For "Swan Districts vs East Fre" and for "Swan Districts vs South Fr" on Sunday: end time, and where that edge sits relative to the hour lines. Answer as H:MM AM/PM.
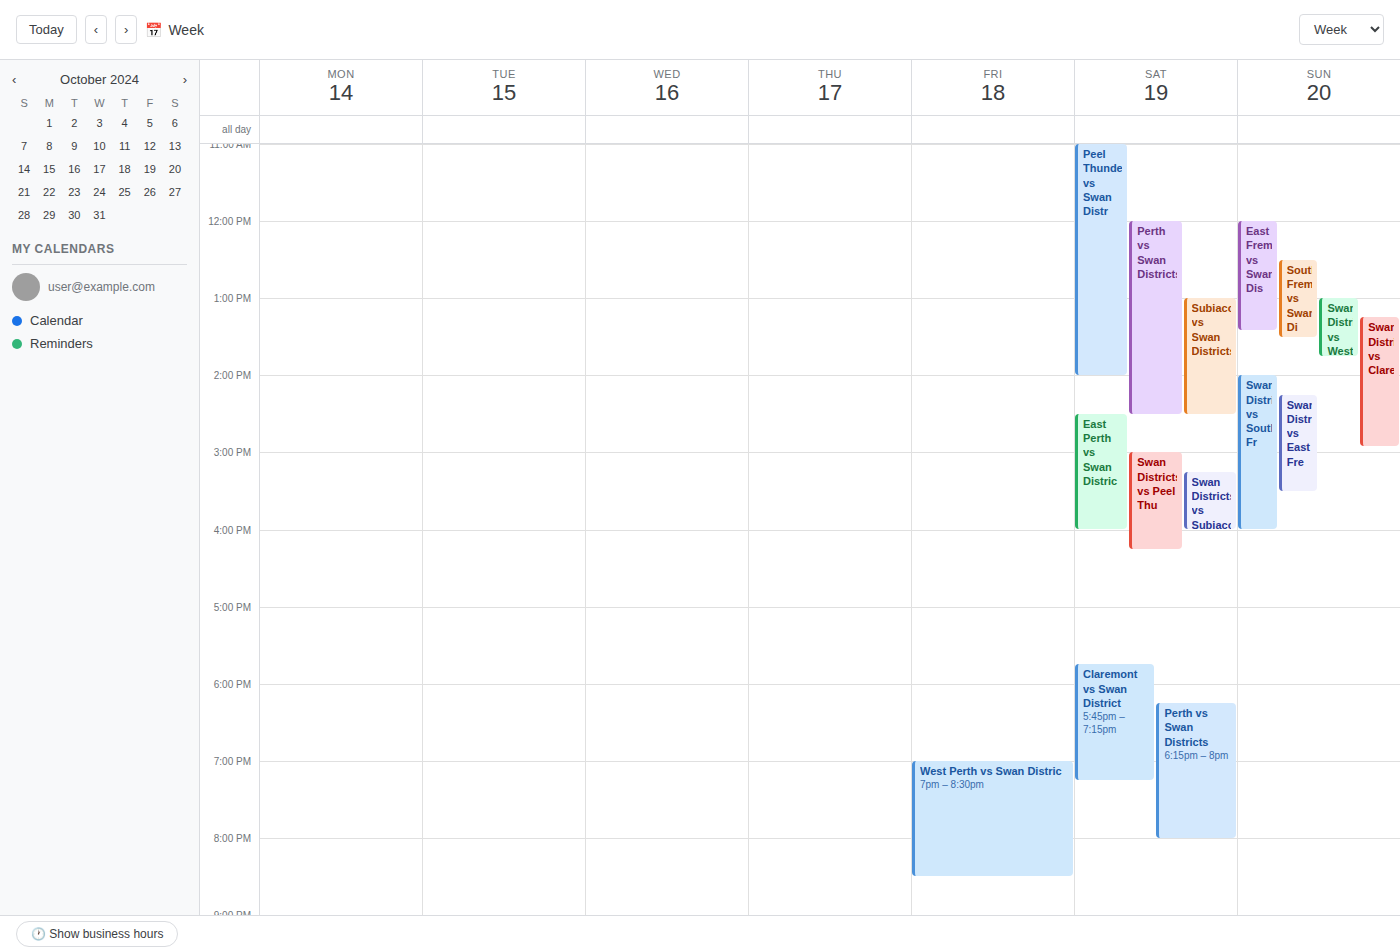
"Swan Districts vs East Fre": 3:30 PM, halfway between the 3 PM and 4 PM lines. "Swan Districts vs South Fr": 4:00 PM, exactly on the 4 PM line.